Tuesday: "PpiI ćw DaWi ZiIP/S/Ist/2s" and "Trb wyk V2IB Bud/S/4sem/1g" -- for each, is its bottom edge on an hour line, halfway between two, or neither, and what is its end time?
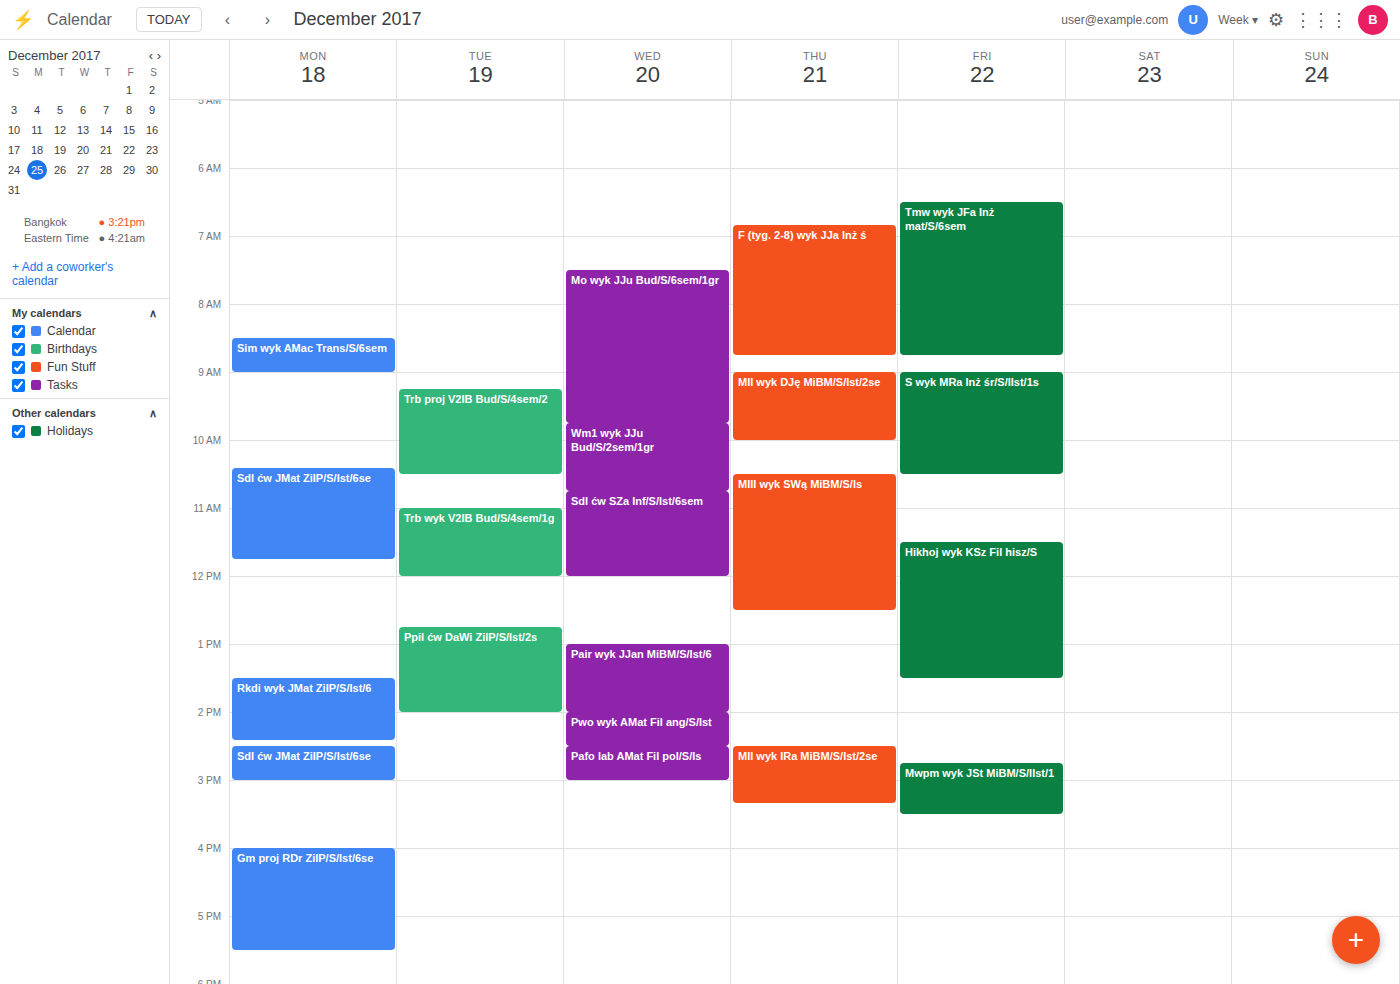
"PpiI ćw DaWi ZiIP/S/Ist/2s": 14:00, exactly on the 14:00 line. "Trb wyk V2IB Bud/S/4sem/1g": 12:00, exactly on the 12:00 line.